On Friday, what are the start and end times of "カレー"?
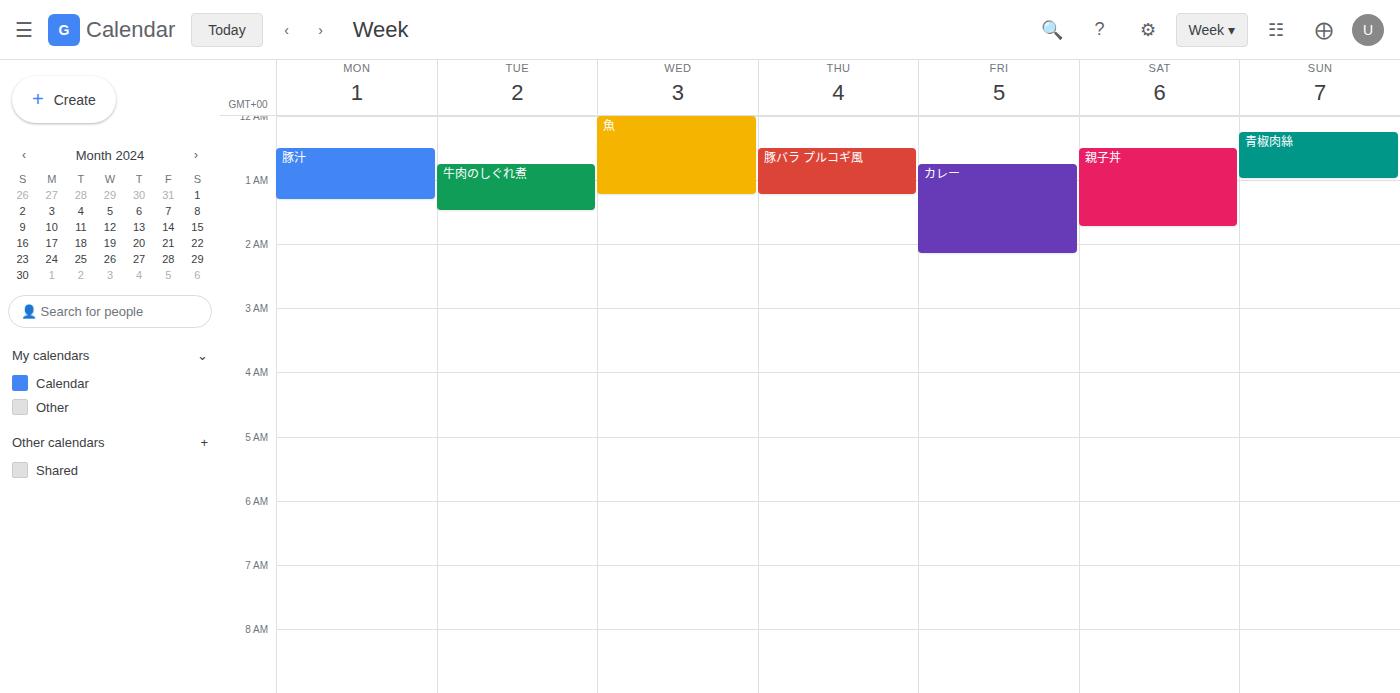
12:45 AM to 2:10 AM